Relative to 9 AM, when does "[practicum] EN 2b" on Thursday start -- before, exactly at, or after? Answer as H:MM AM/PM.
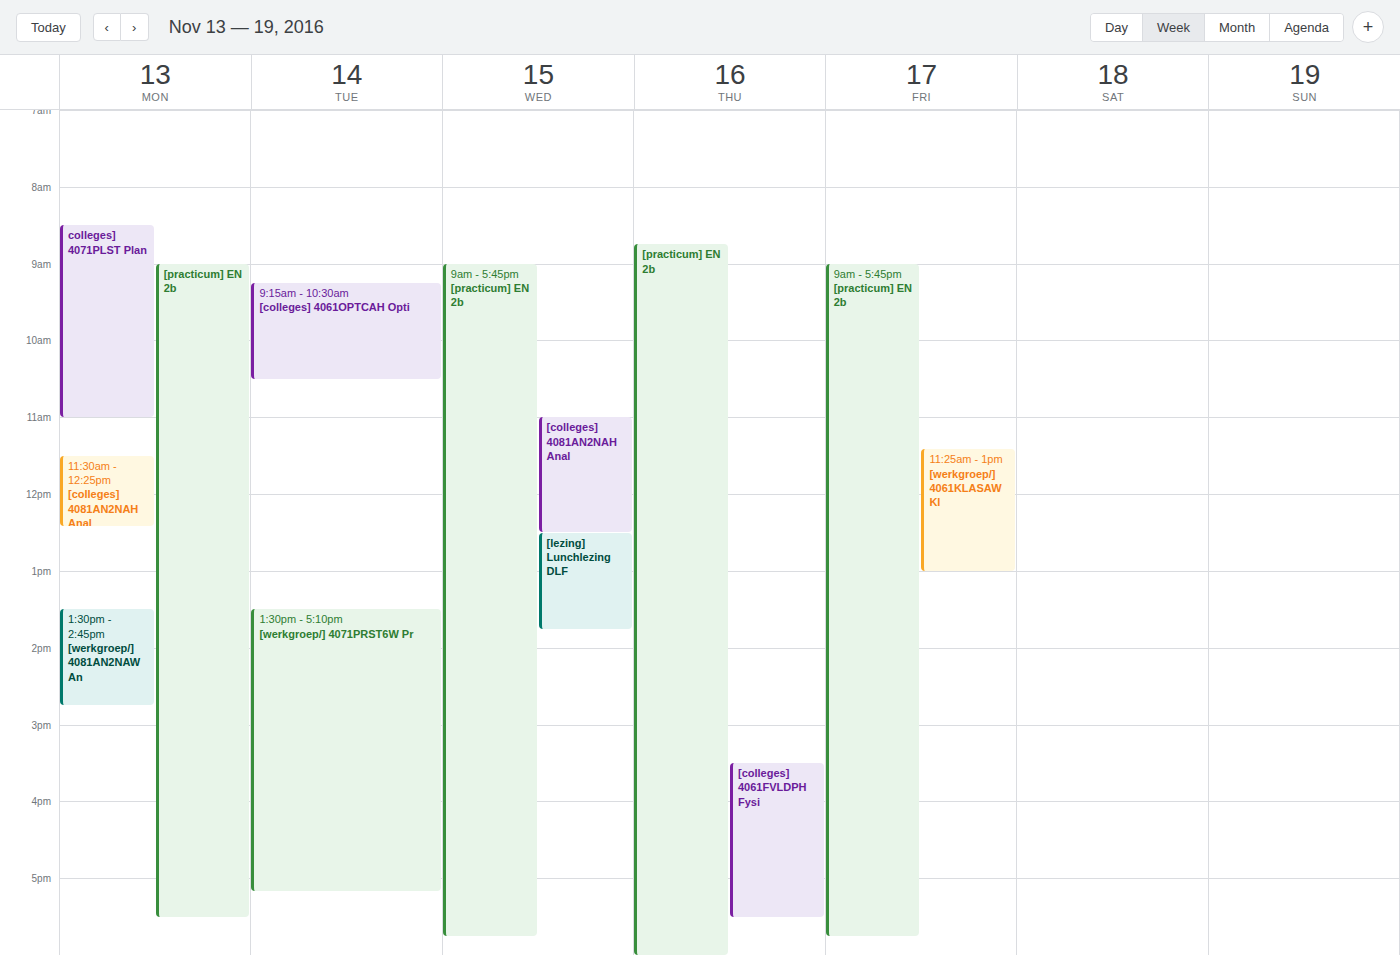
8:45 AM -- before 9 AM, 15 minutes above the 9 AM line.